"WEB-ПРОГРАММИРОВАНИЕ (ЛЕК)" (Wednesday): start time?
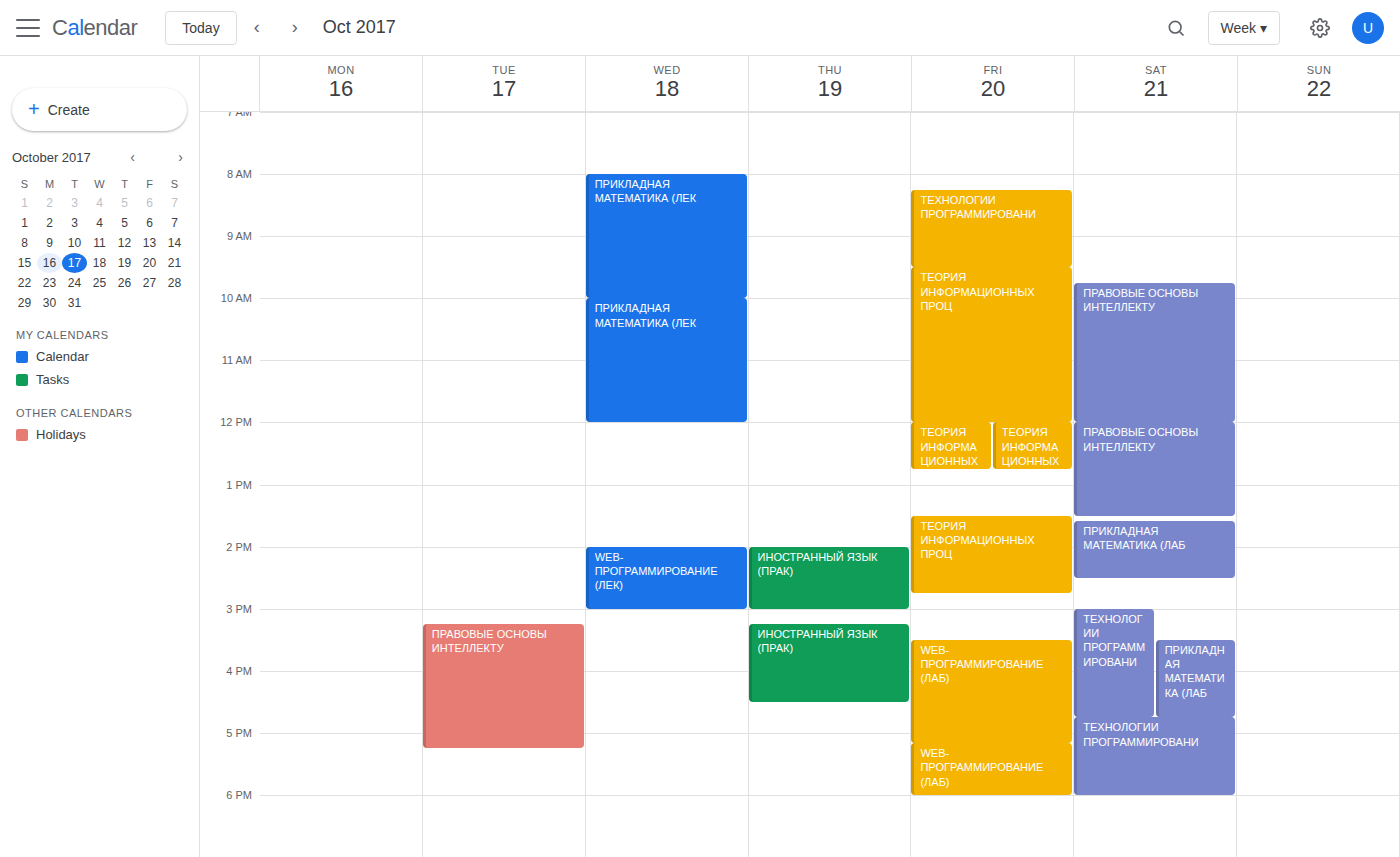
2:00 PM